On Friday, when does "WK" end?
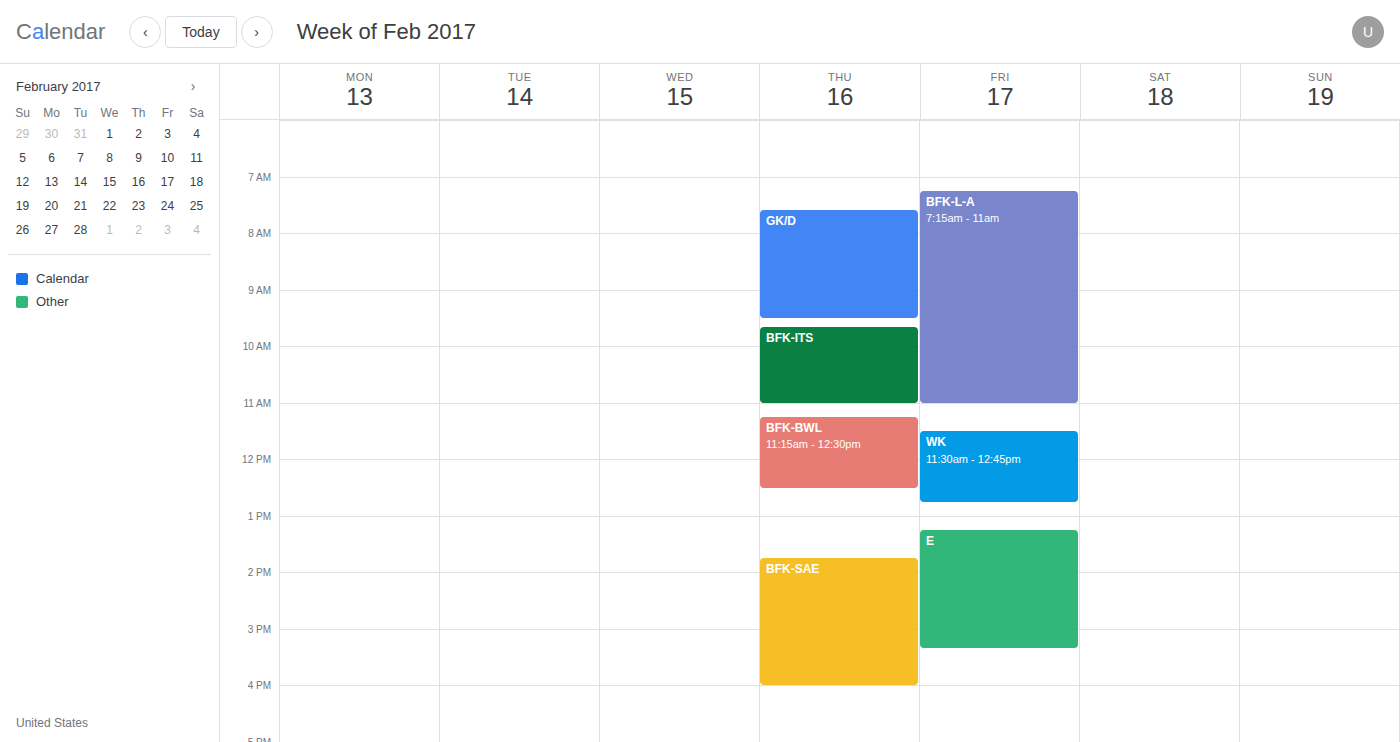
12:45 PM